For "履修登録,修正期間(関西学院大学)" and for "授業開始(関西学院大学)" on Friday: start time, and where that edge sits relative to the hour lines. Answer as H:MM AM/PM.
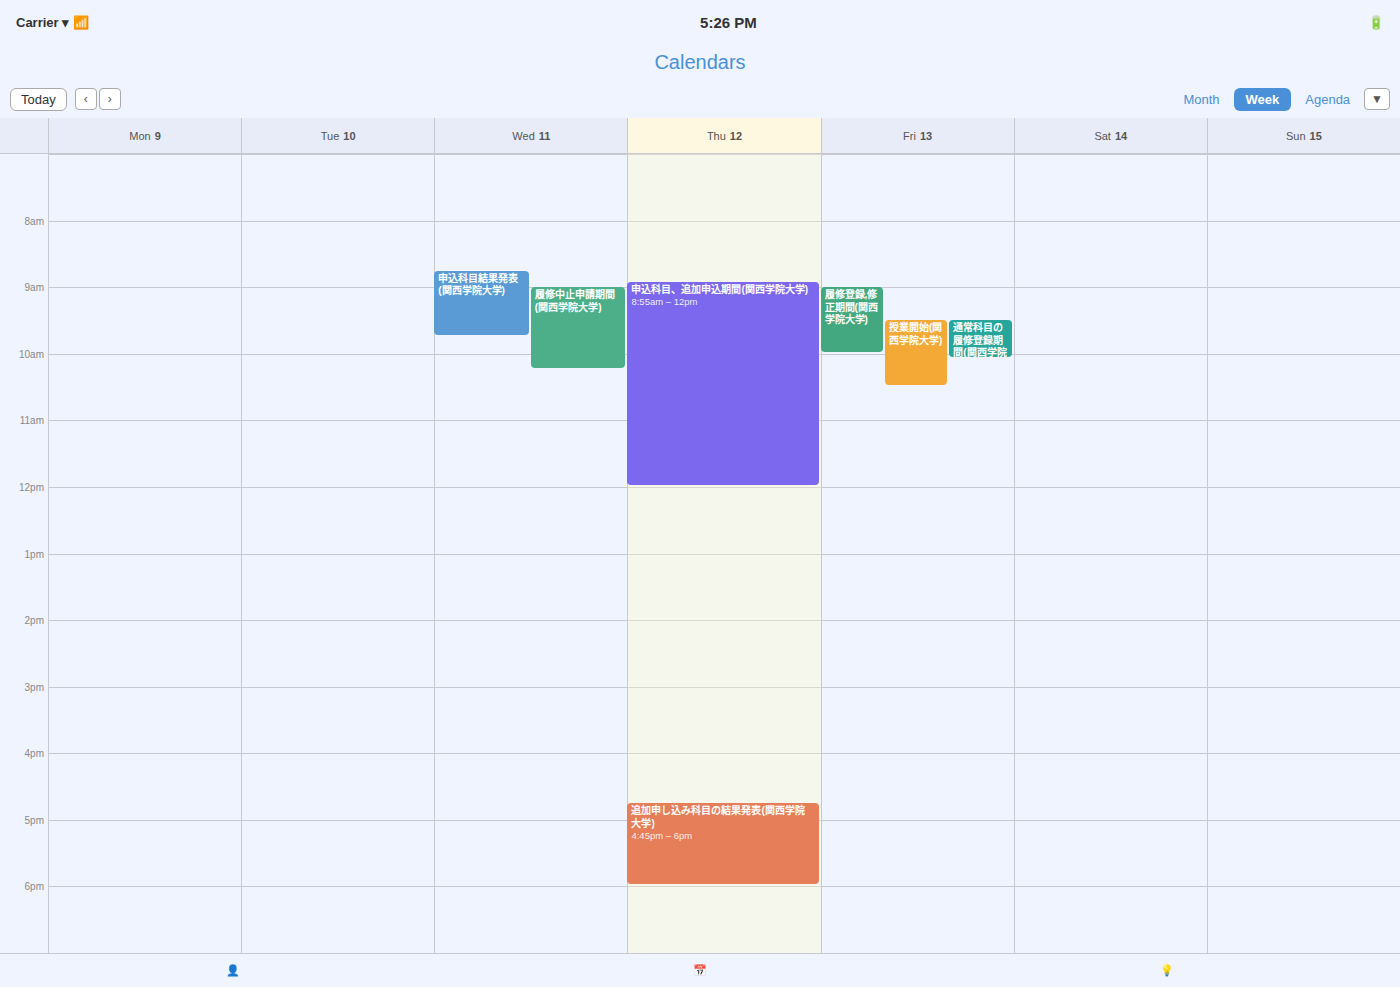
"履修登録,修正期間(関西学院大学)": 9:00 AM, exactly on the 9 AM line. "授業開始(関西学院大学)": 9:30 AM, halfway between the 9 AM and 10 AM lines.